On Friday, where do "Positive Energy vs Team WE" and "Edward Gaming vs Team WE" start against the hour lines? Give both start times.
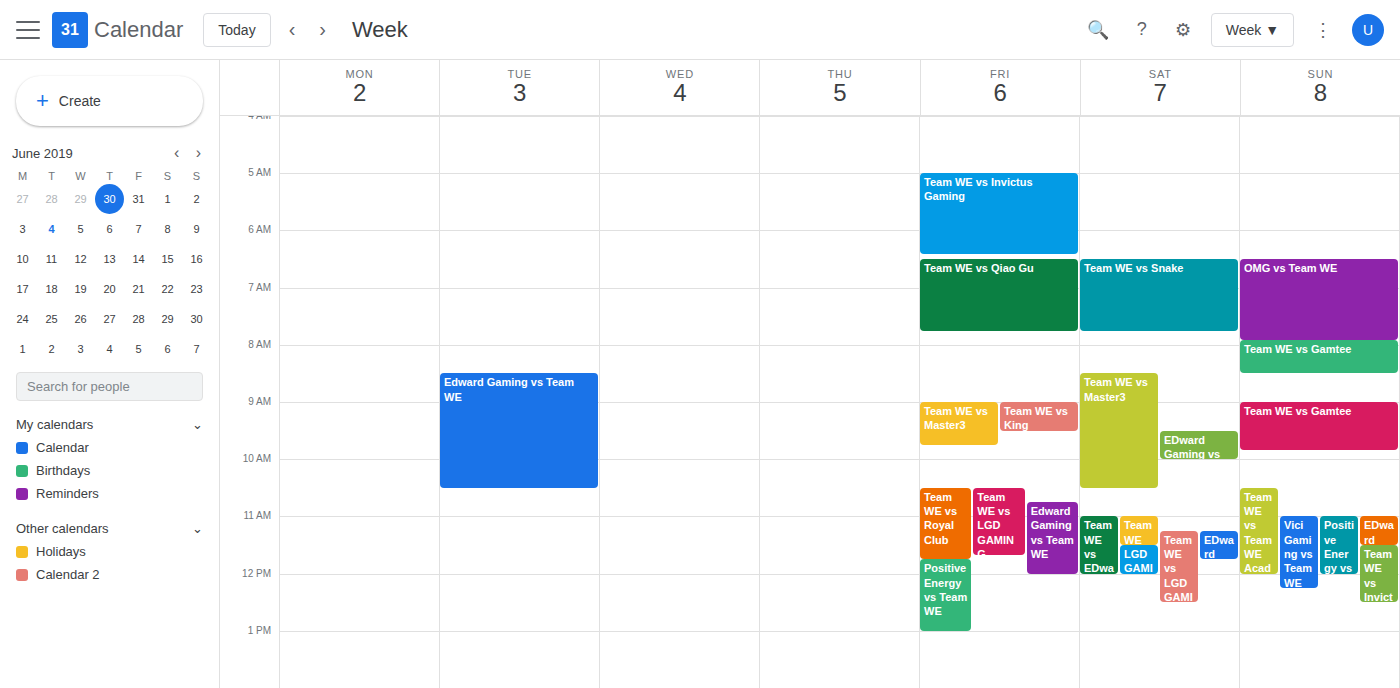
"Positive Energy vs Team WE": 11:45 AM, neither: three quarters of the way from the 11 AM line to the 12 PM line. "Edward Gaming vs Team WE": 10:45 AM, neither: three quarters of the way from the 10 AM line to the 11 AM line.